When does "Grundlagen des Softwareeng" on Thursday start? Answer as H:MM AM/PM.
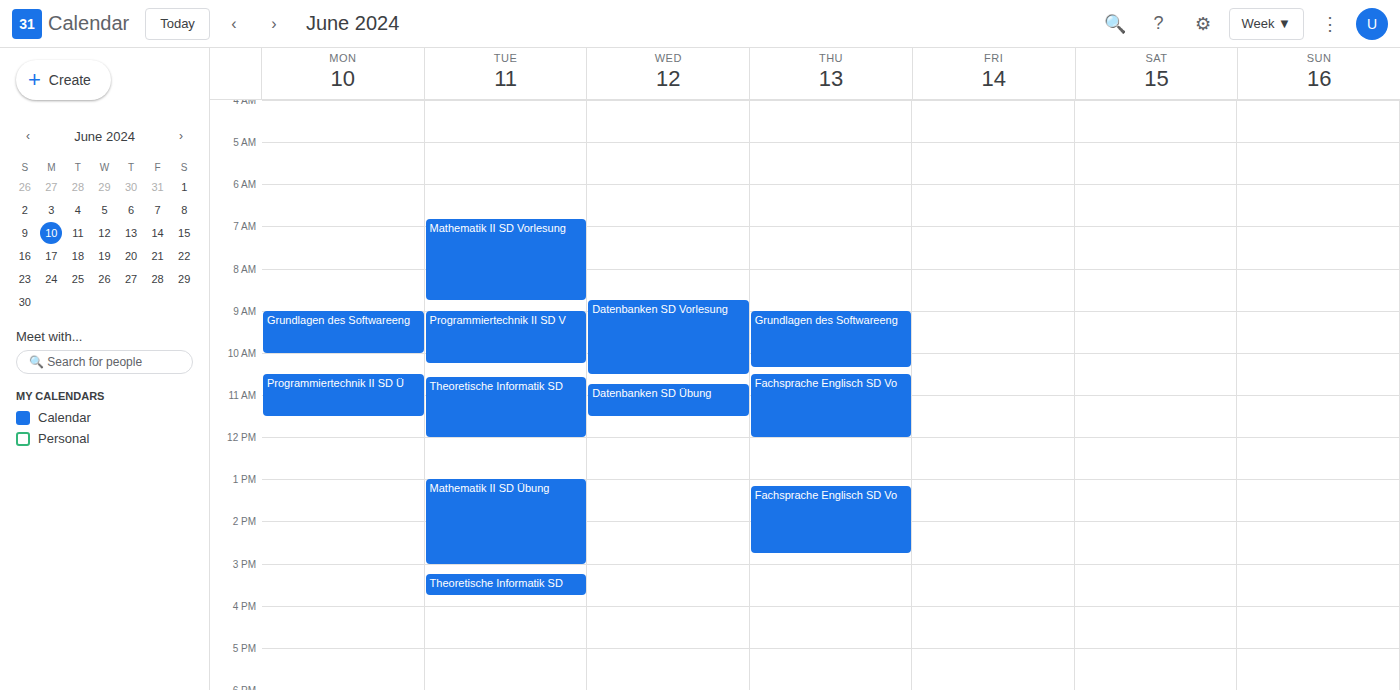
9:00 AM